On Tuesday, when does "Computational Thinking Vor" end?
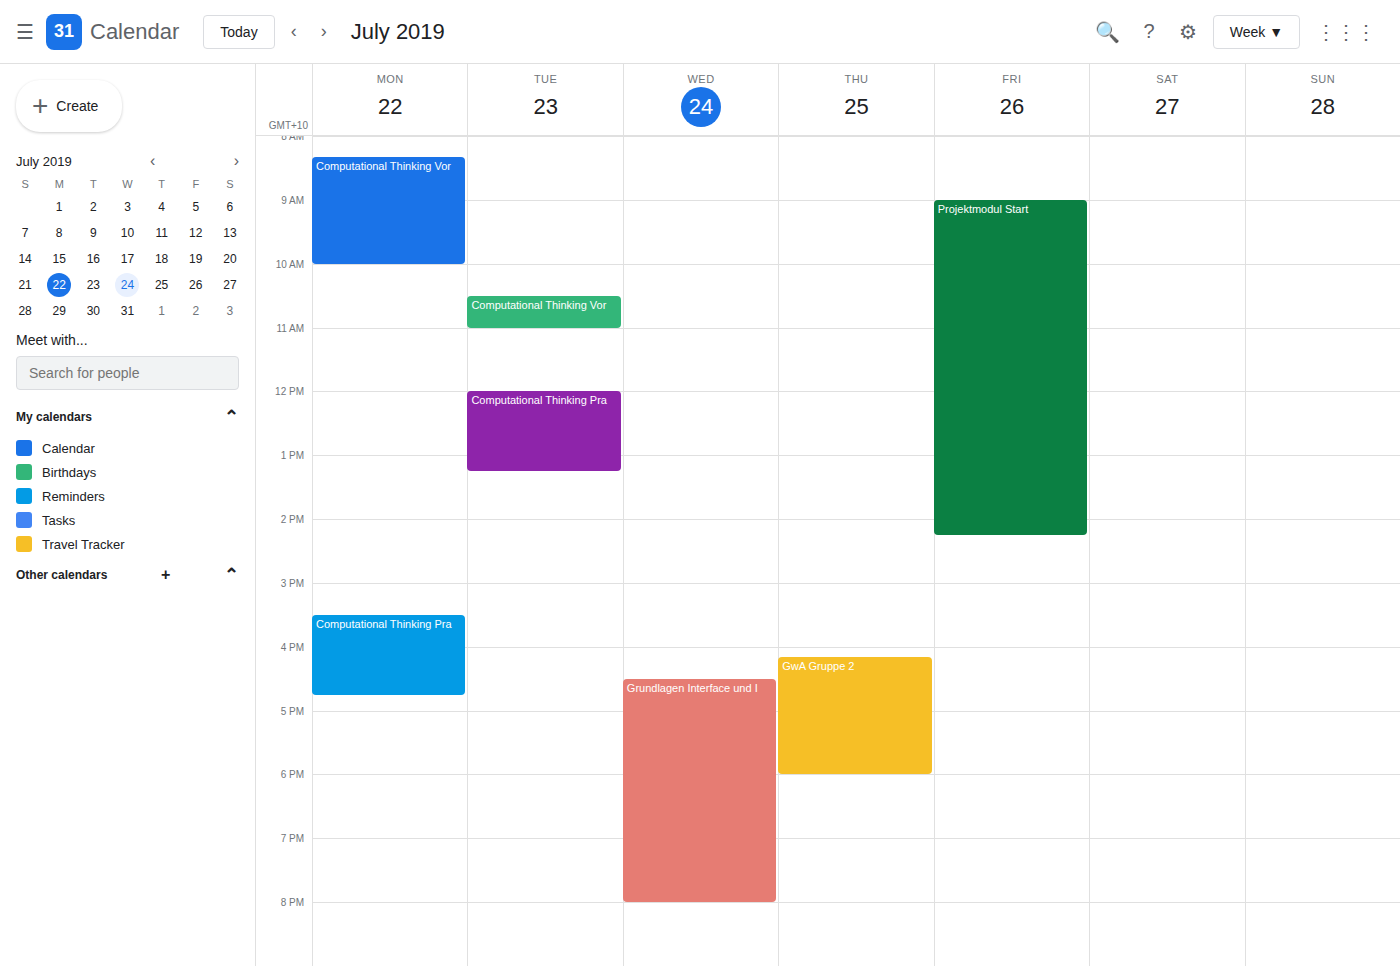
11:00 AM